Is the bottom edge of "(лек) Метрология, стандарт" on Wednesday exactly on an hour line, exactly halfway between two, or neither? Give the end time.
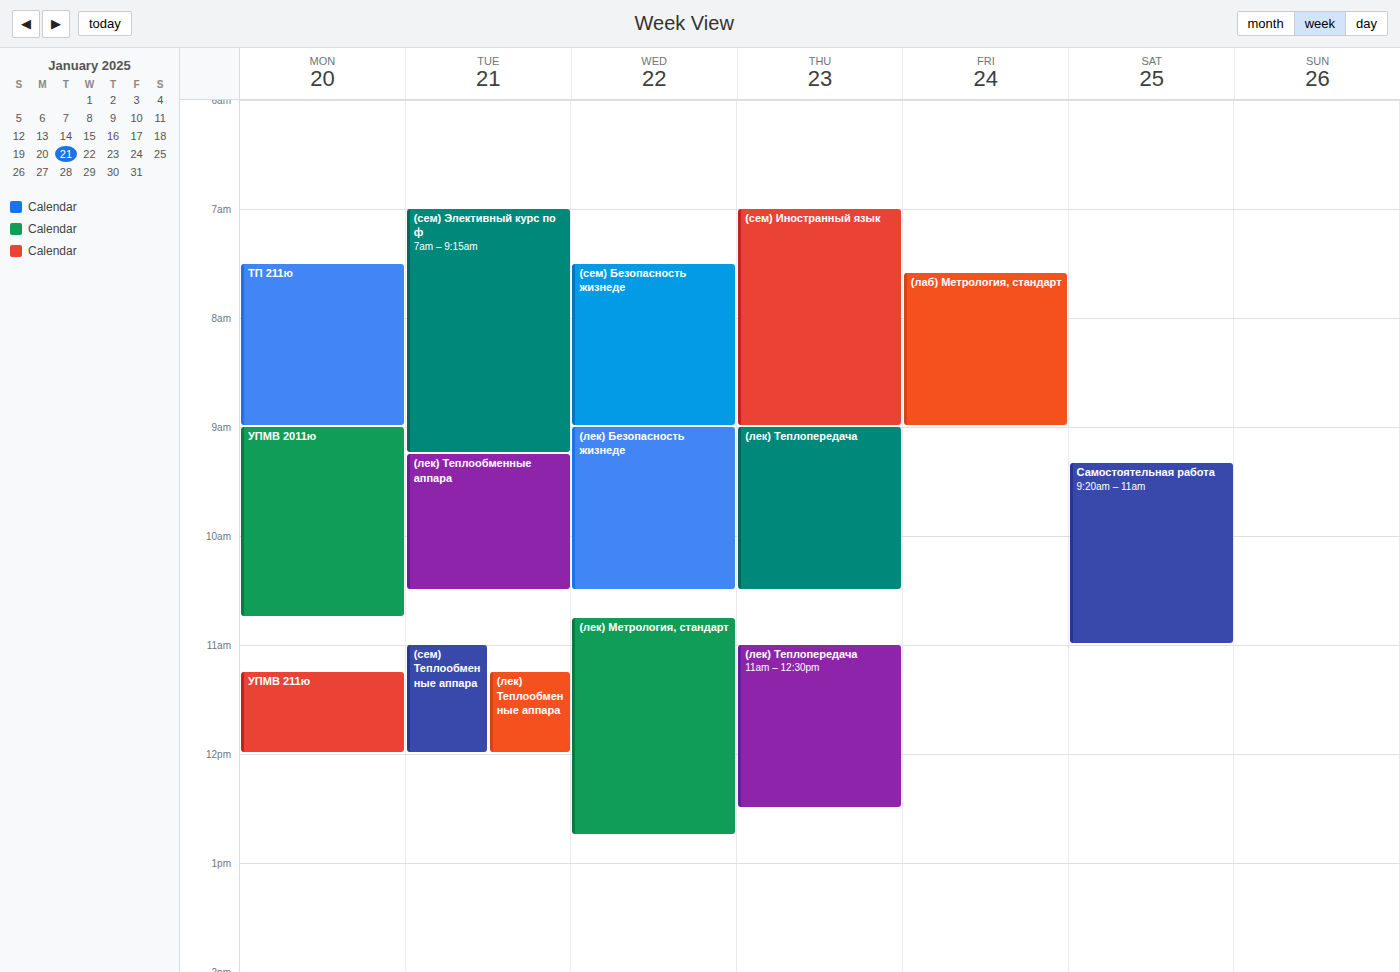
12:45 PM -- neither: three quarters of the way from the 12 PM line to the 1 PM line.